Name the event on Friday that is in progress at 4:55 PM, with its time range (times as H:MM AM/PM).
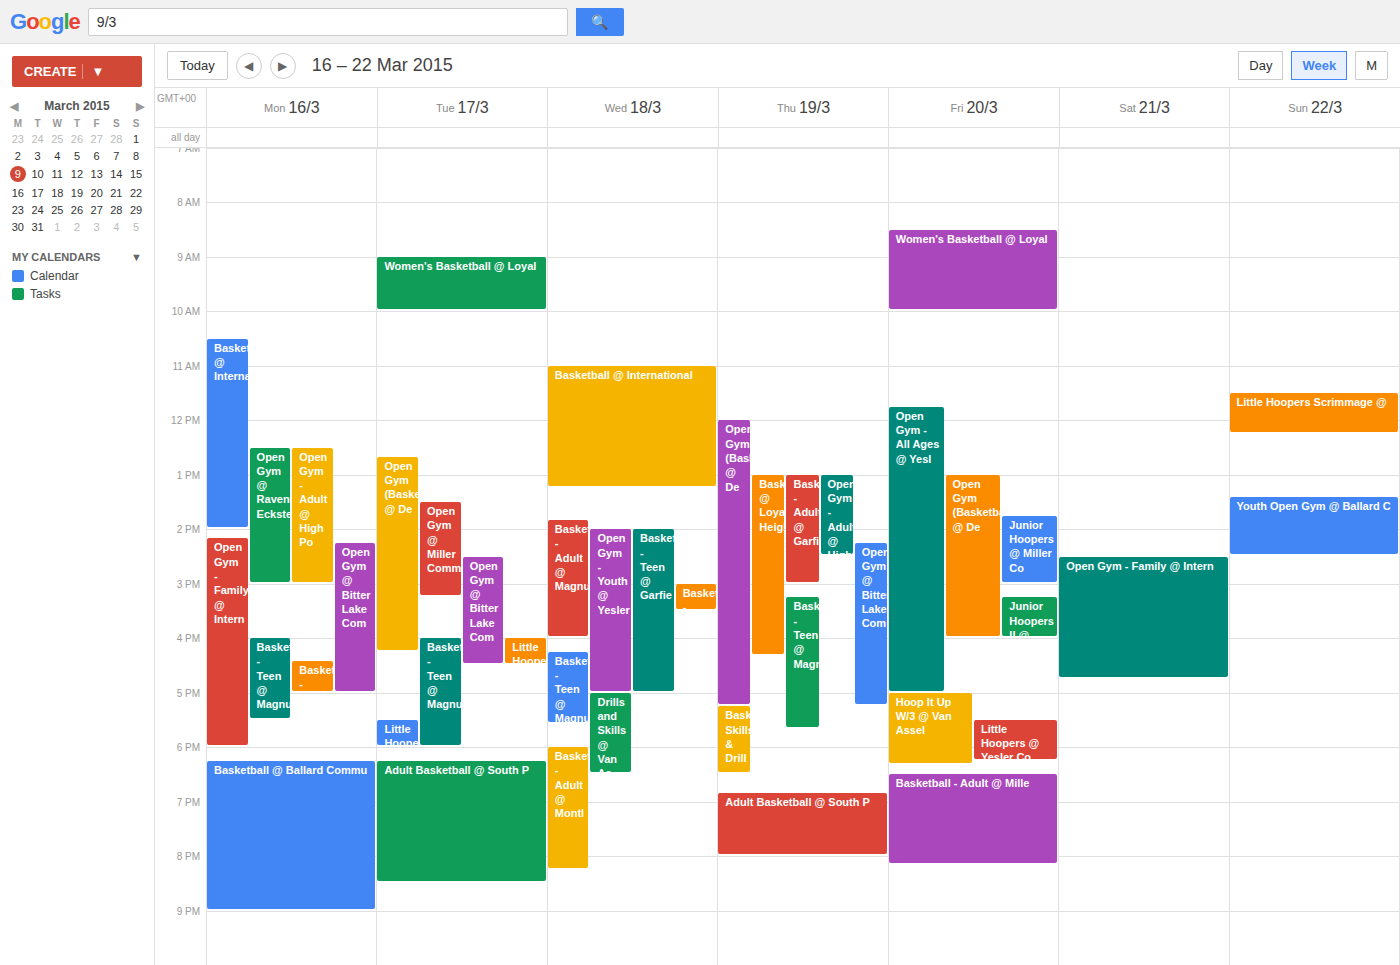
"Open Gym - All Ages @ Yesl", 11:45 AM to 5:00 PM